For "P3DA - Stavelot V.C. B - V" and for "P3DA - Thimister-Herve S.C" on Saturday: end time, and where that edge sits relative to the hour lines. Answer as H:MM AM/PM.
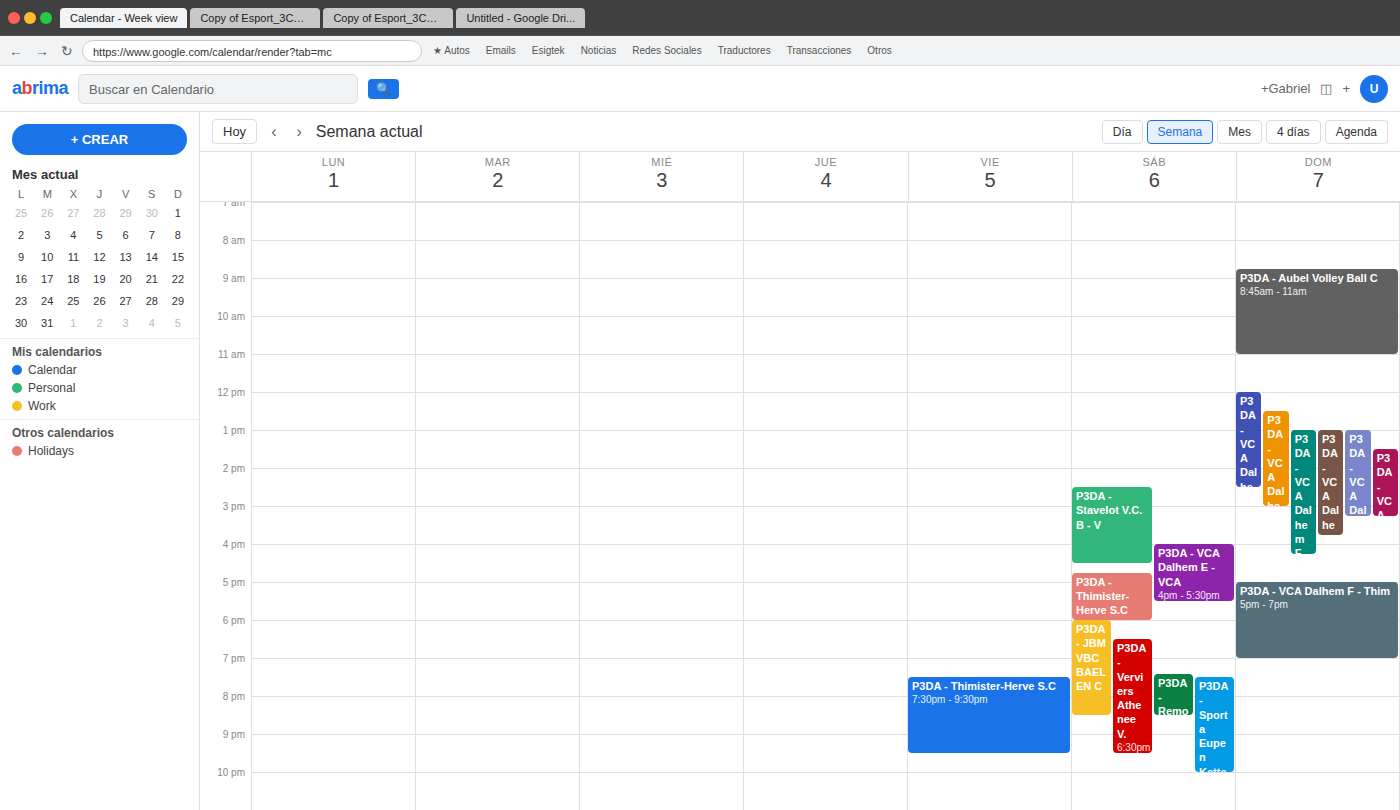
"P3DA - Stavelot V.C. B - V": 4:30 PM, halfway between the 4 PM and 5 PM lines. "P3DA - Thimister-Herve S.C": 6:00 PM, exactly on the 6 PM line.